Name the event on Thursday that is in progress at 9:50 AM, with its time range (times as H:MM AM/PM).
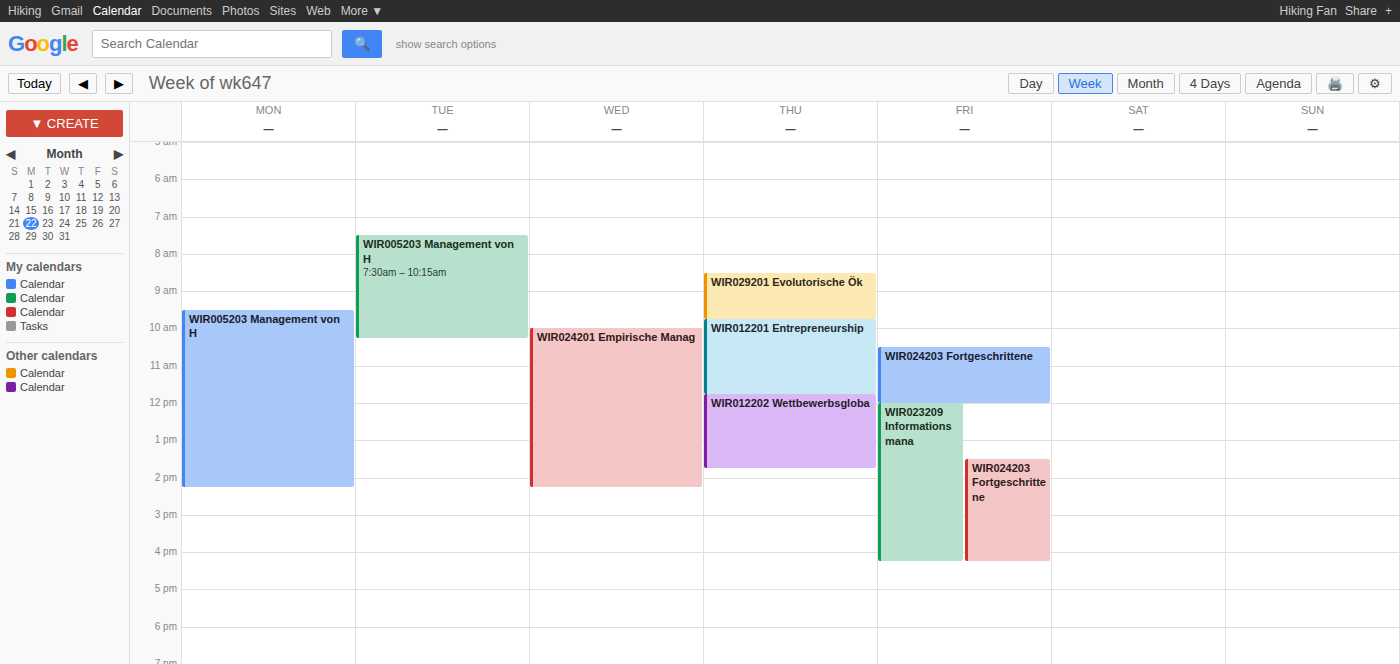
"WIR012201 Entrepreneurship", 9:45 AM to 11:45 AM